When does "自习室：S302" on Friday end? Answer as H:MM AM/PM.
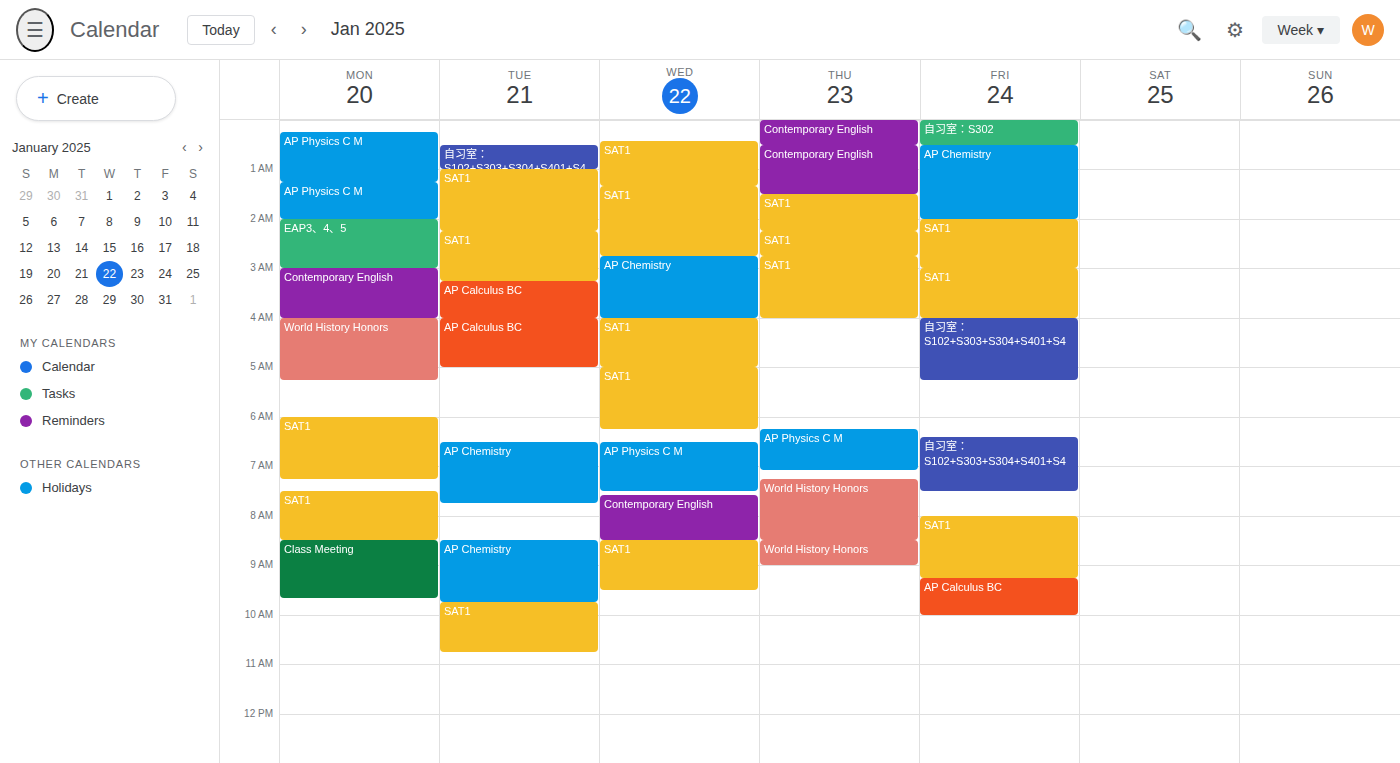
12:30 AM